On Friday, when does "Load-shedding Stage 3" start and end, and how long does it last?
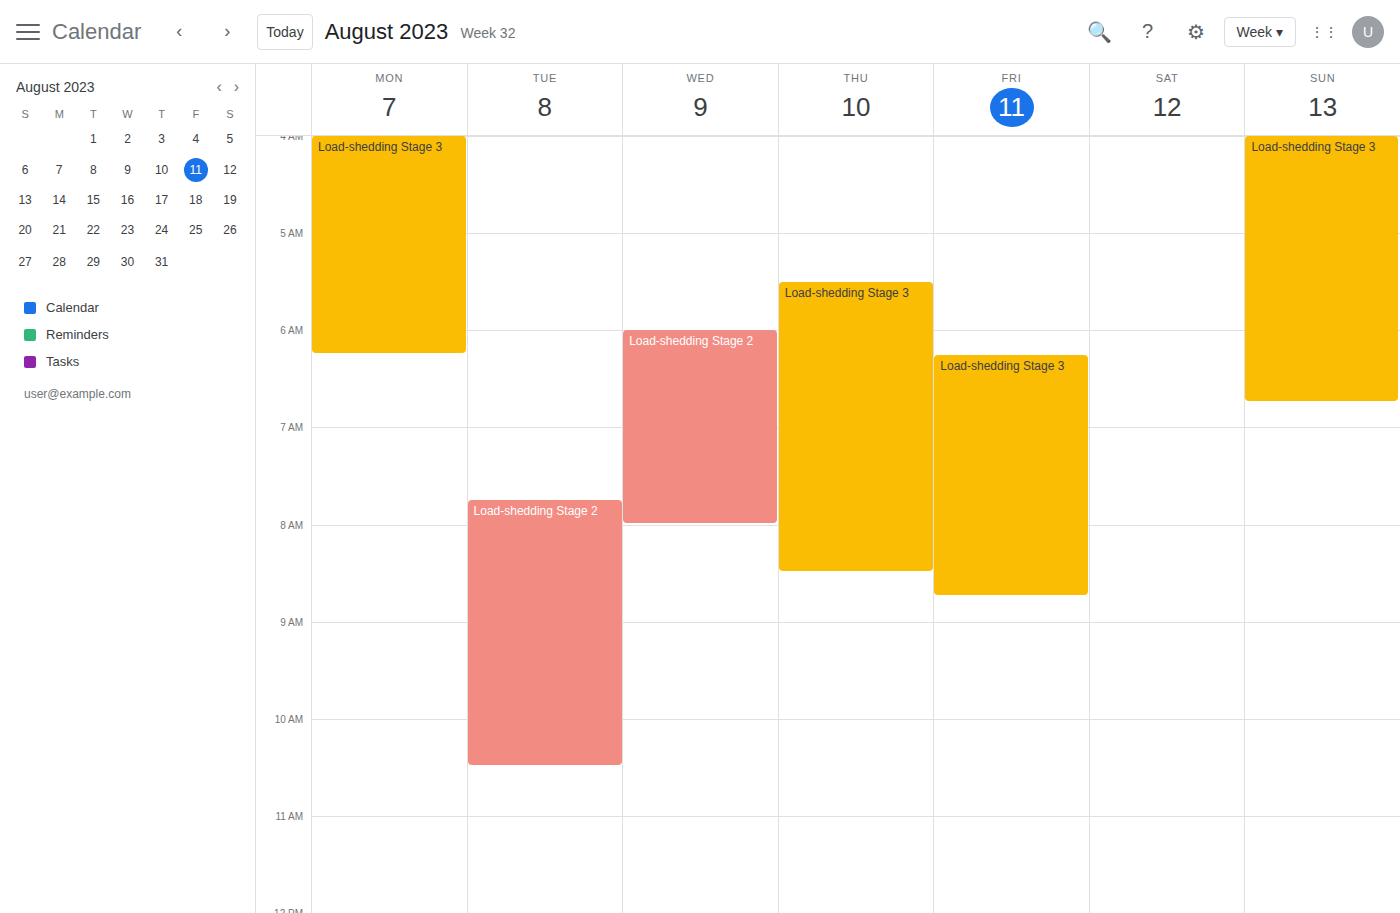
06:15 to 08:45, 2 hours 30 minutes